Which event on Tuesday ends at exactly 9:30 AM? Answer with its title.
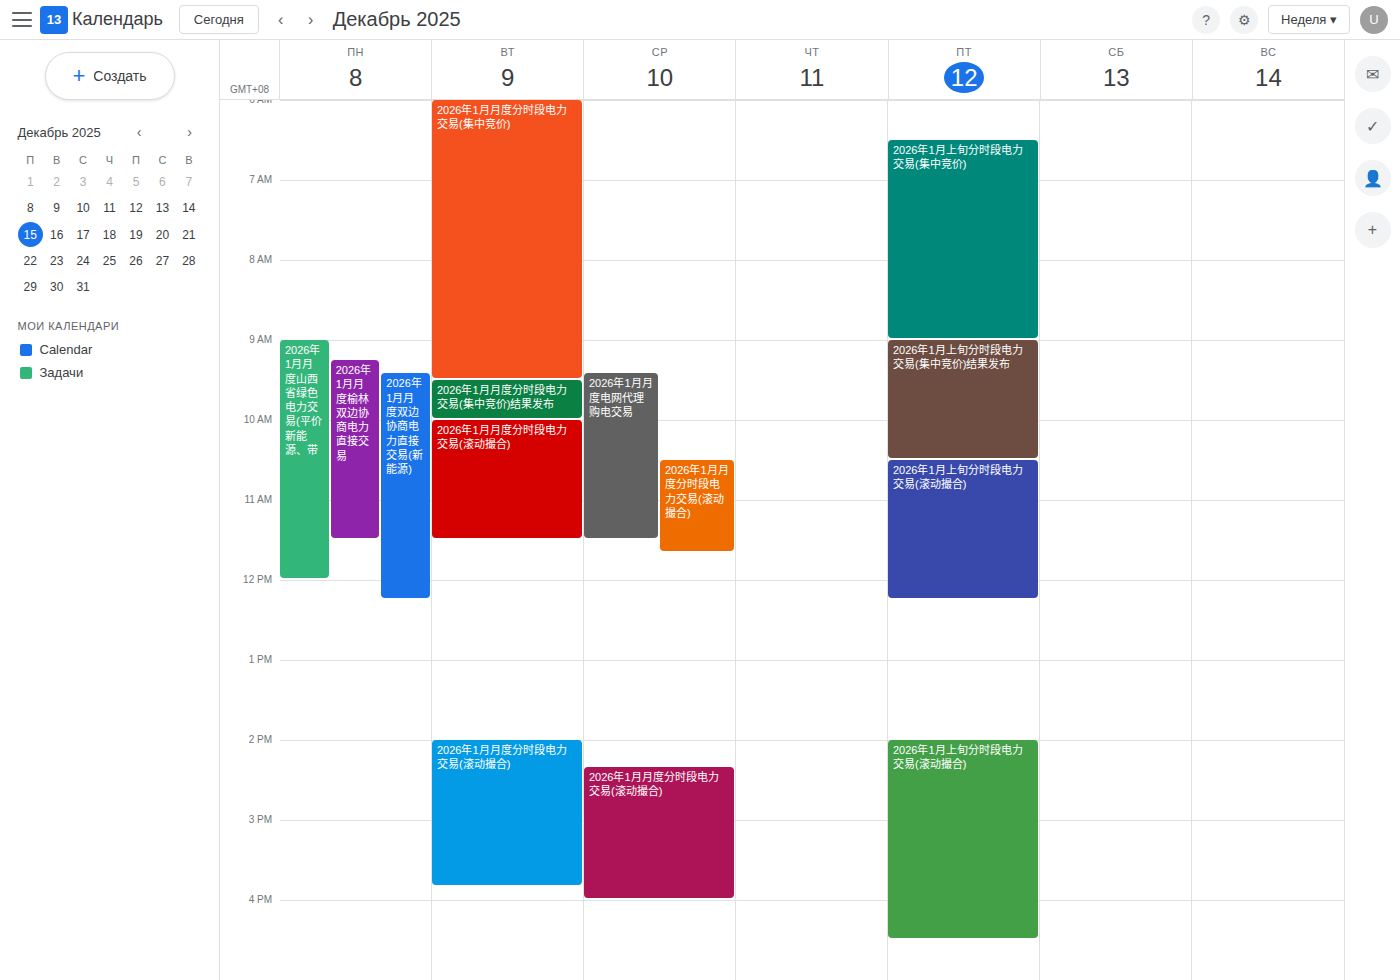
"2026年1月月度分时段电力交易(集中竞价)"